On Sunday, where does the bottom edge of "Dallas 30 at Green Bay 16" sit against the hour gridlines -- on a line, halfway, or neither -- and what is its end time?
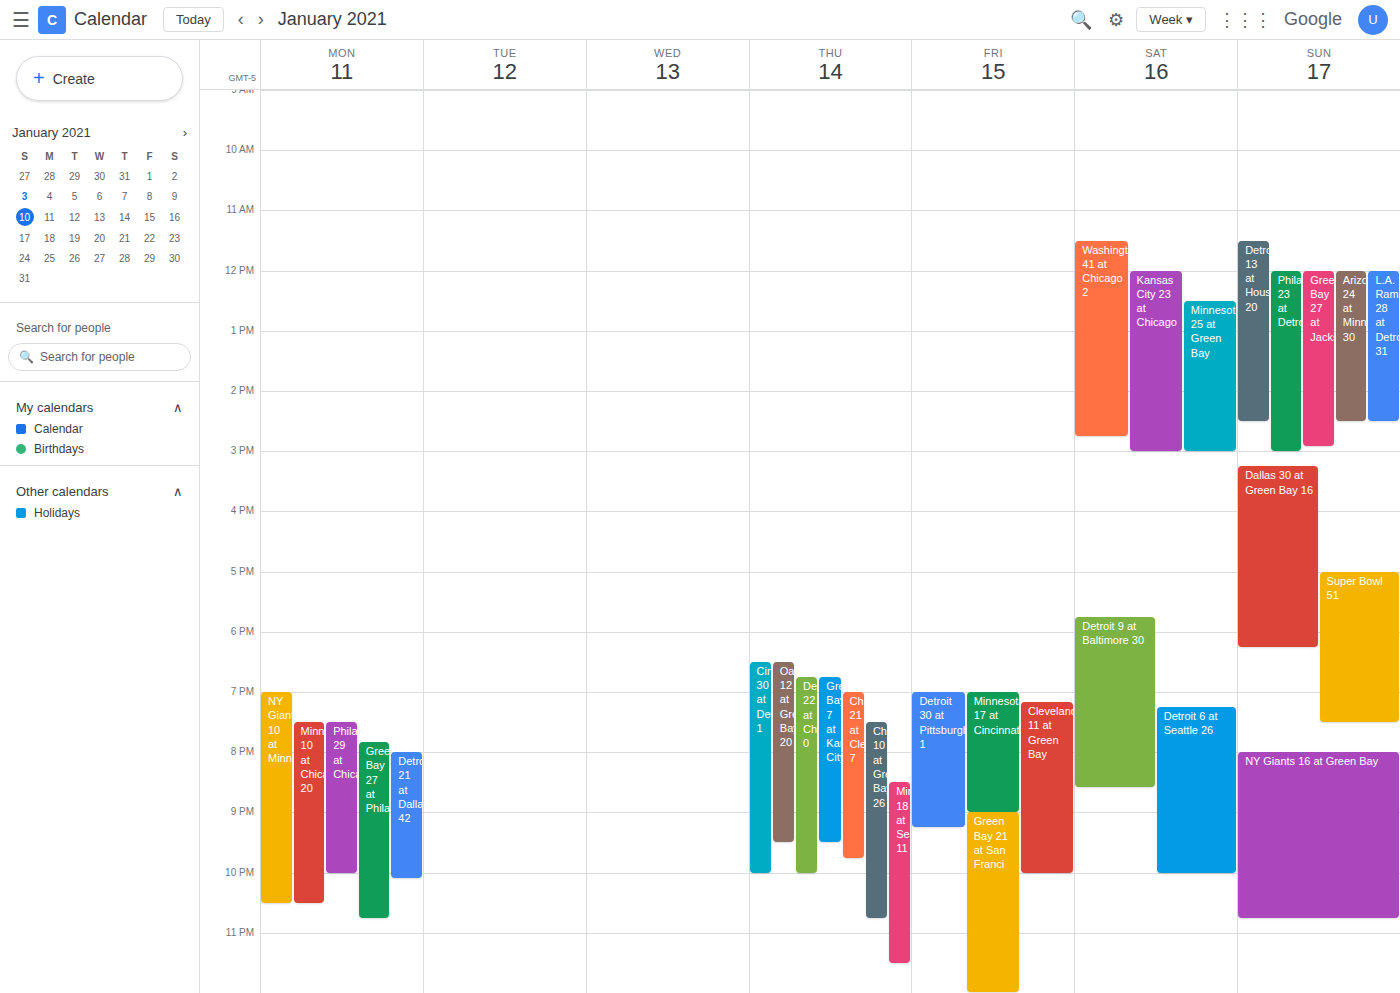
6:15 PM -- neither: a quarter of the way from the 6 PM line to the 7 PM line.